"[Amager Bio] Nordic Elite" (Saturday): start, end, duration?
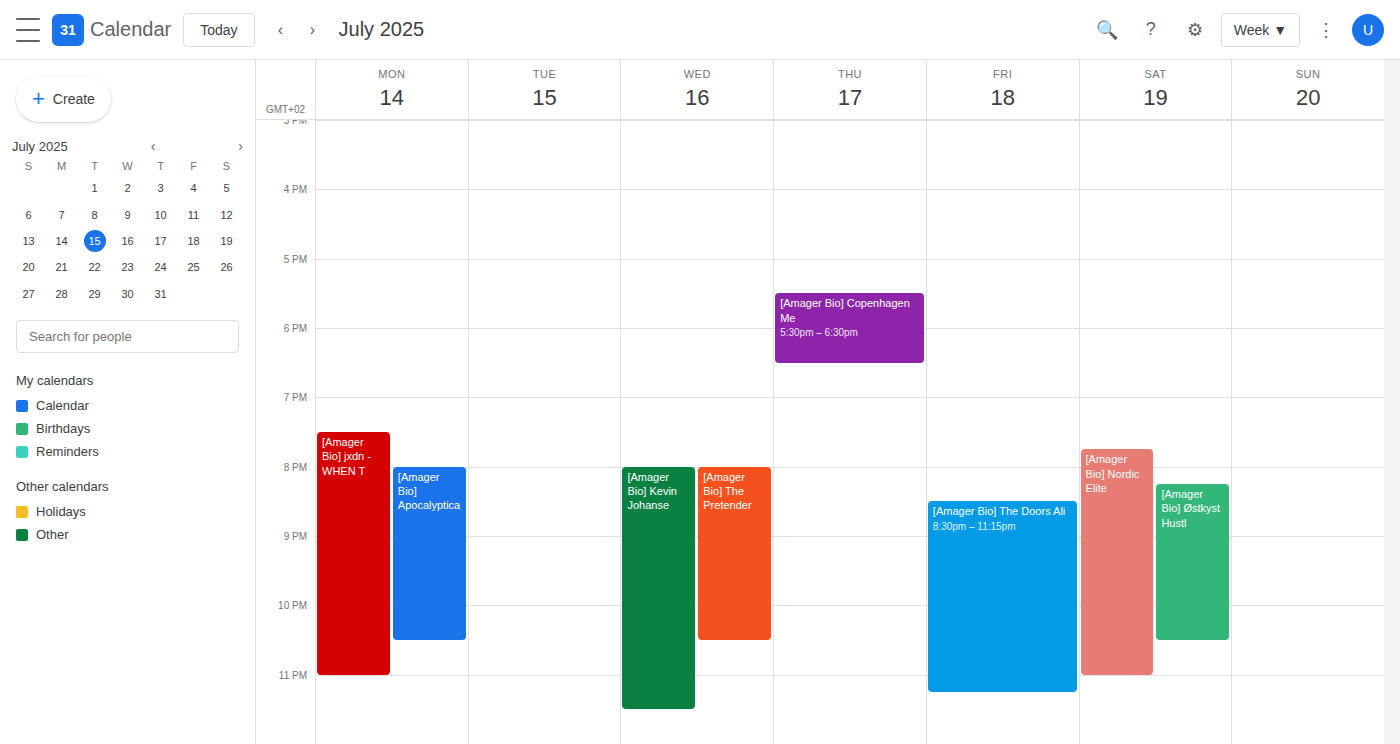
7:45 PM to 11:00 PM, 3 hours 15 minutes